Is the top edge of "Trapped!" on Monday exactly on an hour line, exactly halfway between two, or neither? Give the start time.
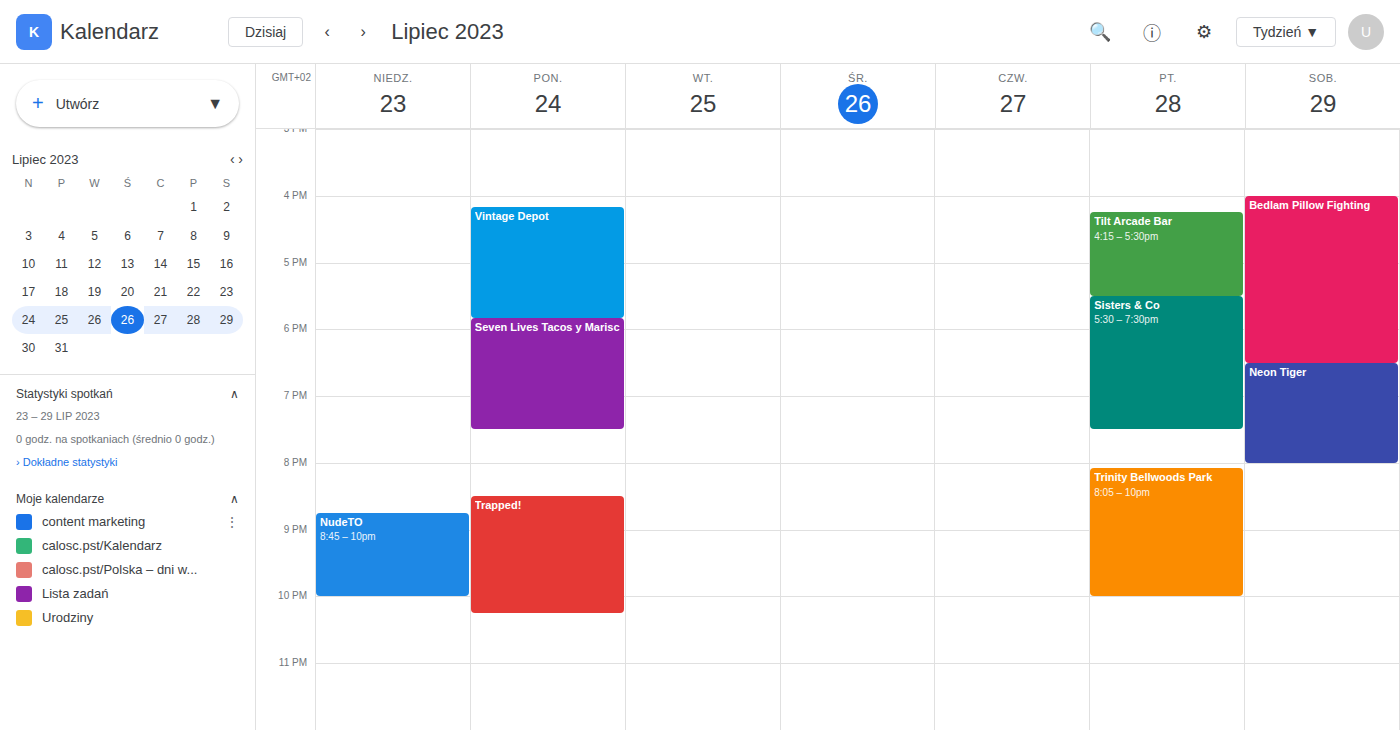
8:30 PM -- halfway between the 8 PM and 9 PM lines.